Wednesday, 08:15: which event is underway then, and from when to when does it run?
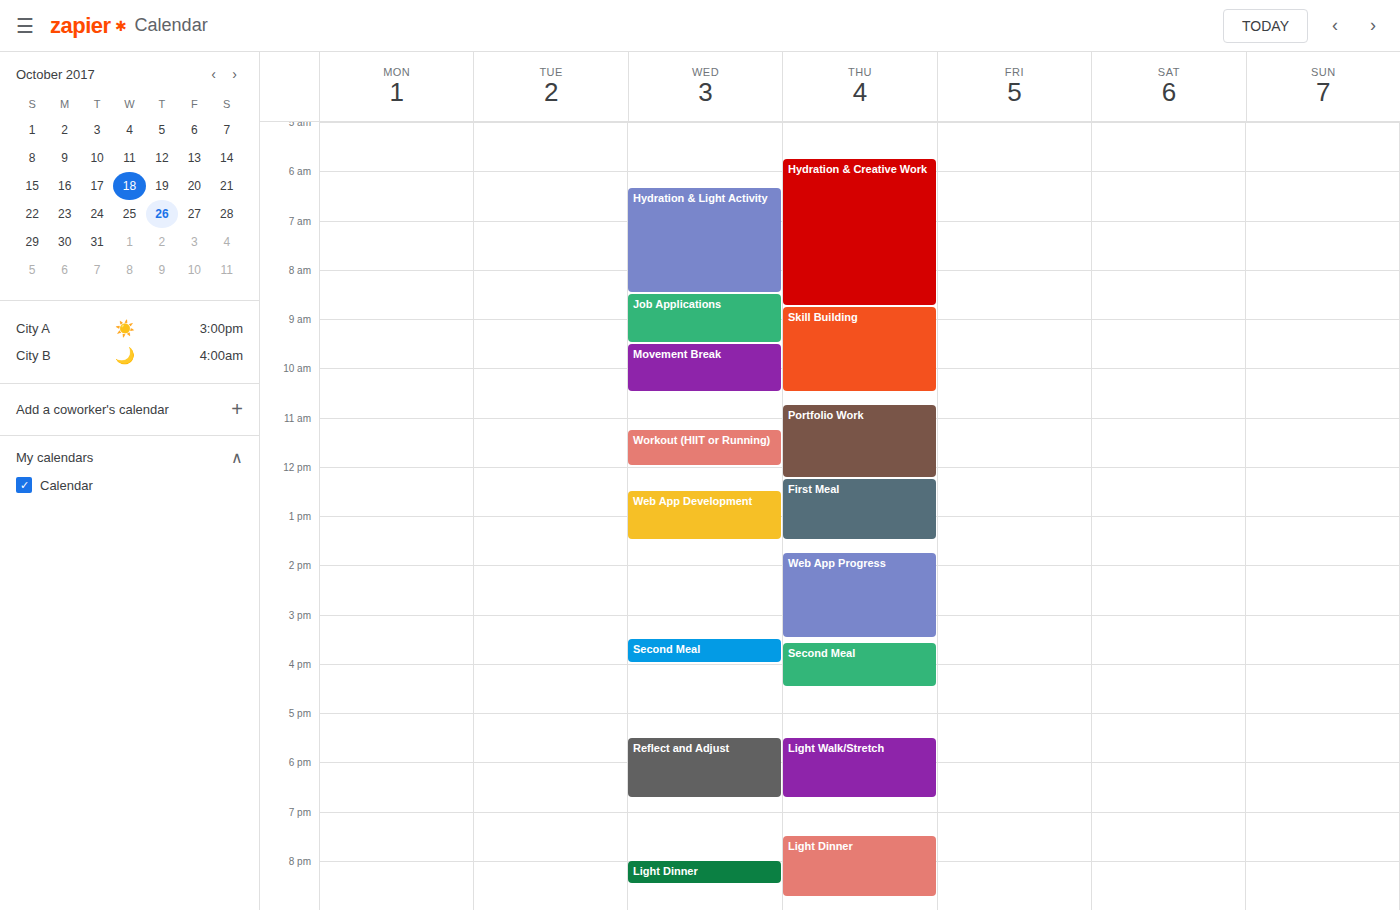
"Hydration & Light Activity", 06:20 to 08:30